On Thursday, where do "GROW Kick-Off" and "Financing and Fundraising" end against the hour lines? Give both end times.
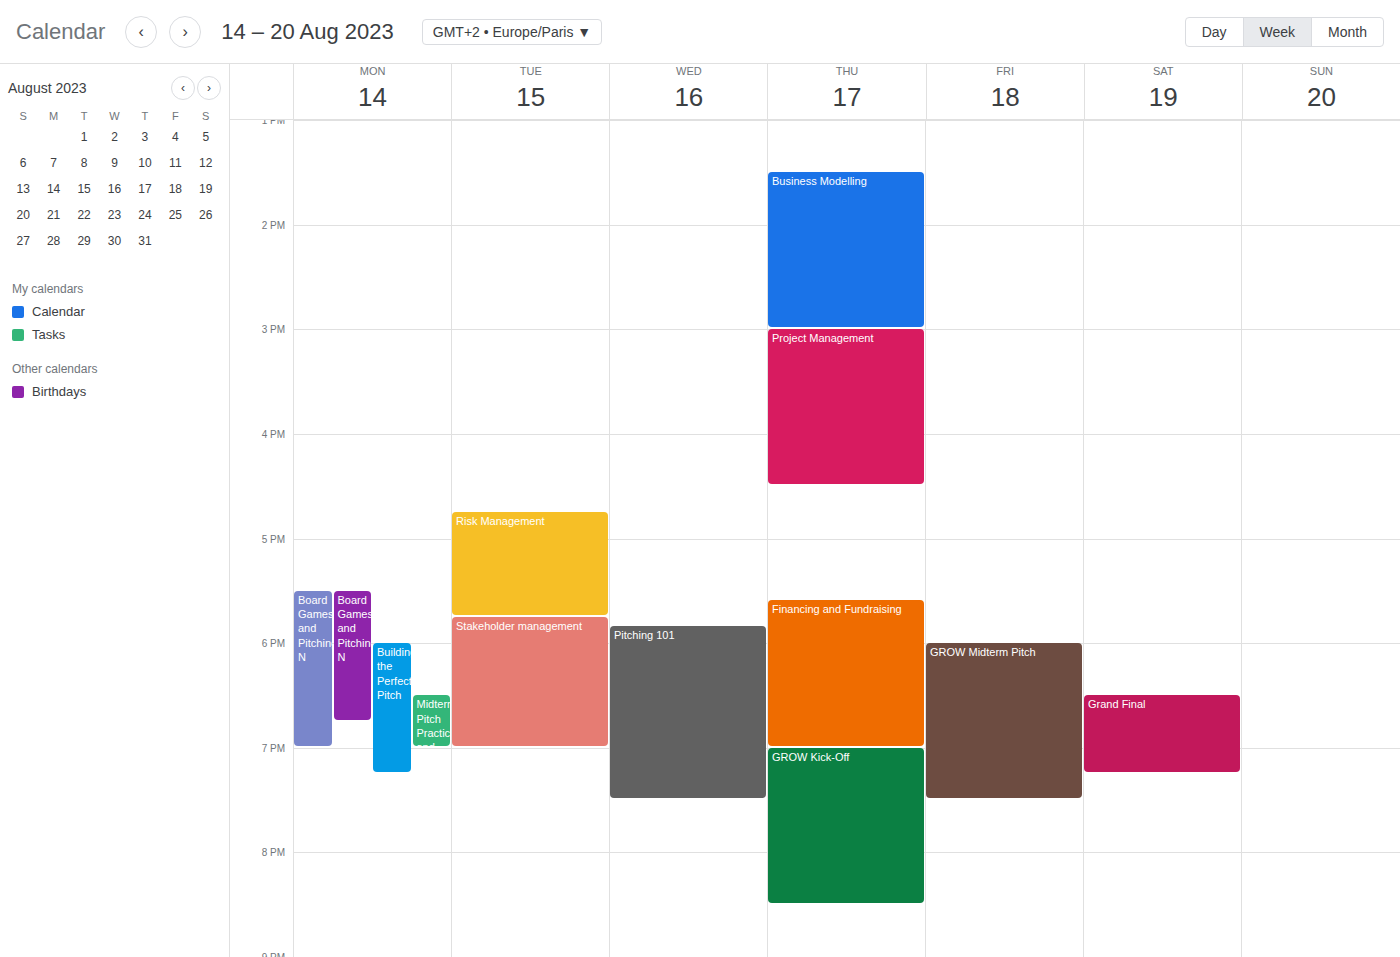
"GROW Kick-Off": 8:30 PM, halfway between the 8 PM and 9 PM lines. "Financing and Fundraising": 7:00 PM, exactly on the 7 PM line.